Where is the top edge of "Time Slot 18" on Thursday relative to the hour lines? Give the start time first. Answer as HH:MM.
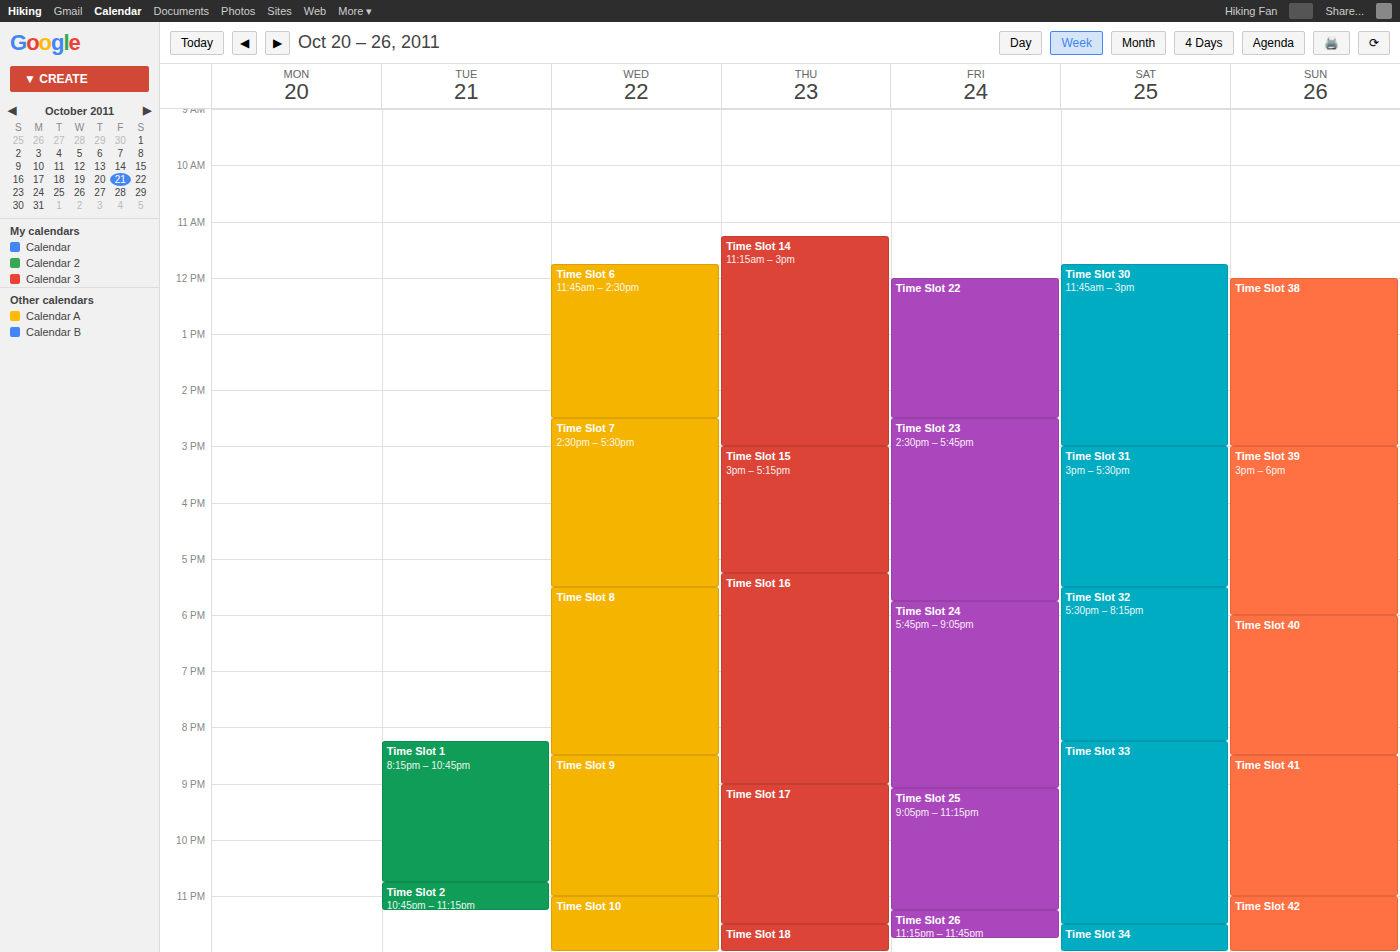
23:30 -- halfway between the 23:00 and 24:00 lines.